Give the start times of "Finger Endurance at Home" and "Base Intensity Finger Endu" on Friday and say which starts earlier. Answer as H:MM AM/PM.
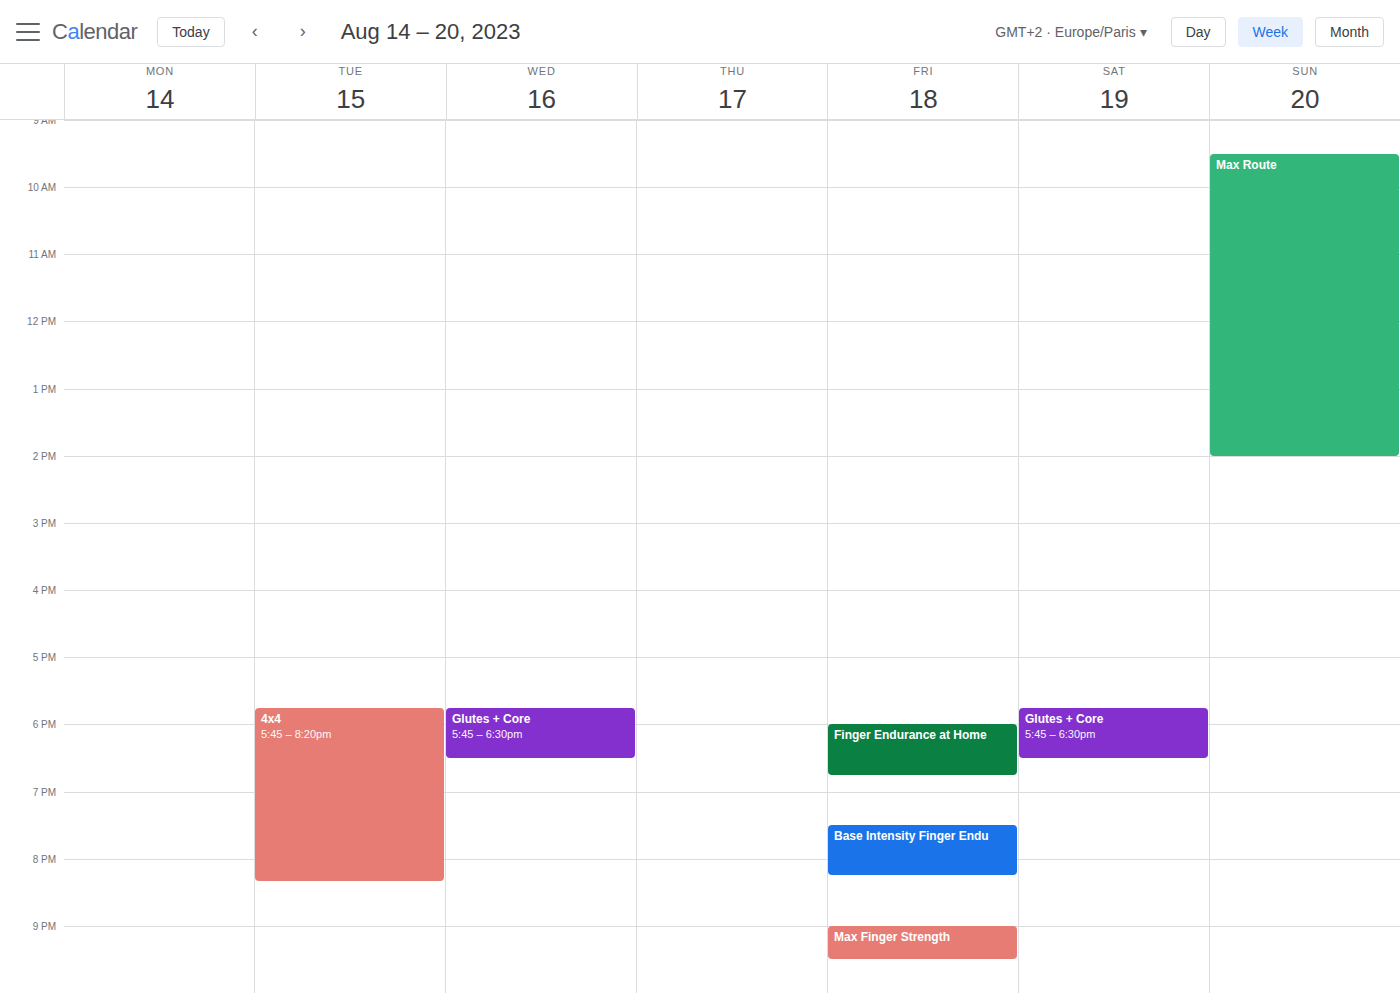
"Finger Endurance at Home" 6:00 PM; "Base Intensity Finger Endu" 7:30 PM.